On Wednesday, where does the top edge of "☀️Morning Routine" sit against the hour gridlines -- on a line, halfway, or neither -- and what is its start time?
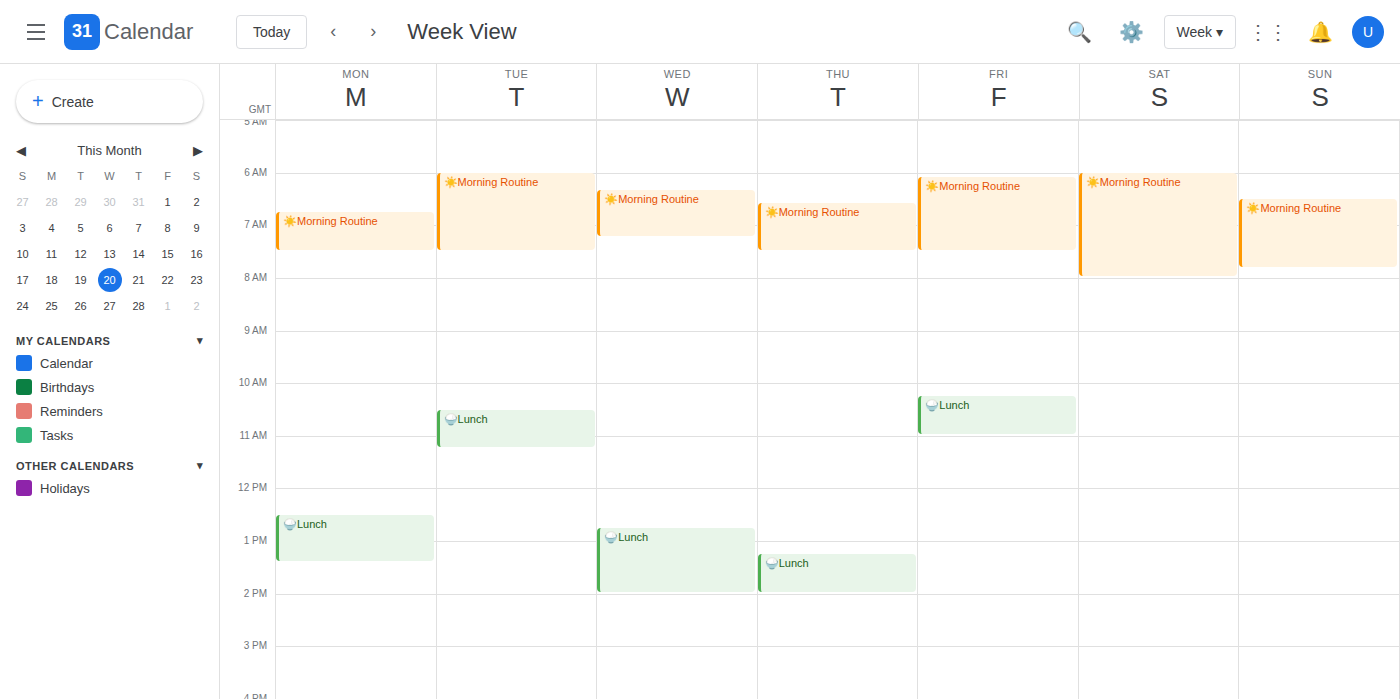
6:20 AM -- neither: 20 minutes below the 6 AM line and 40 minutes above the 7 AM line.